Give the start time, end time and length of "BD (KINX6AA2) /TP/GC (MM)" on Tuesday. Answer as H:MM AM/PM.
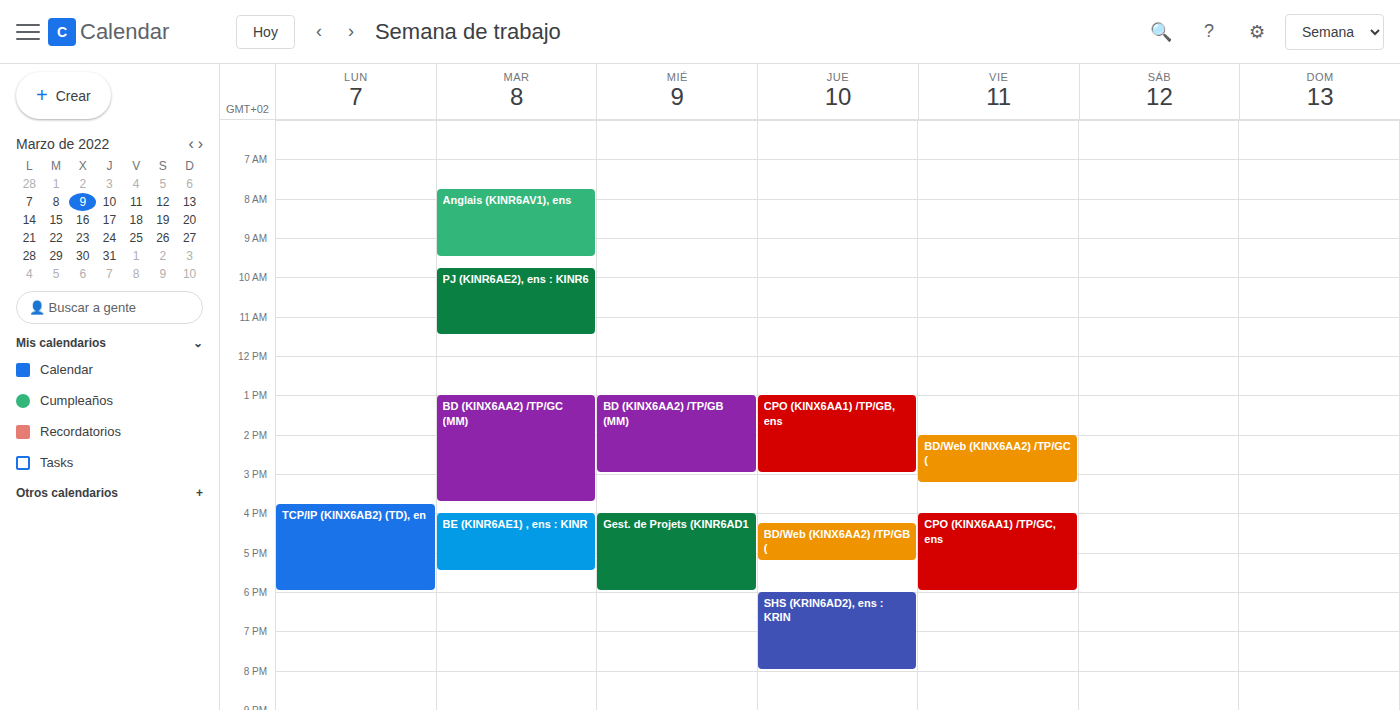
1:00 PM to 3:45 PM, 2 hours 45 minutes